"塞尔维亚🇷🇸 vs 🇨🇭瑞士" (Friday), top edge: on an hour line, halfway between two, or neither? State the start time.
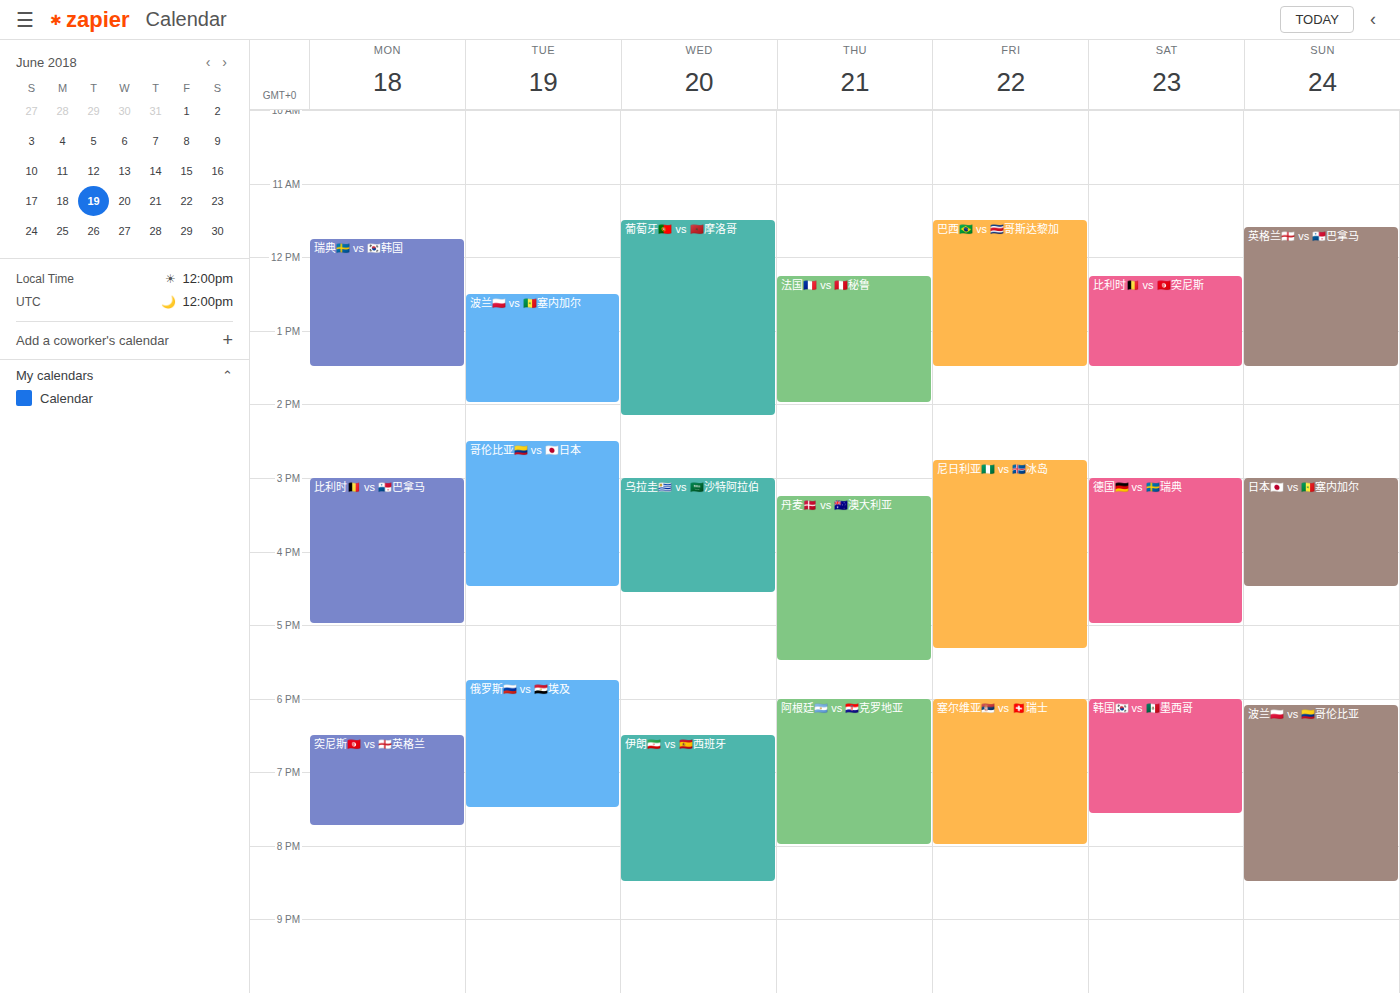
6:00 PM -- exactly on the 6 PM line.